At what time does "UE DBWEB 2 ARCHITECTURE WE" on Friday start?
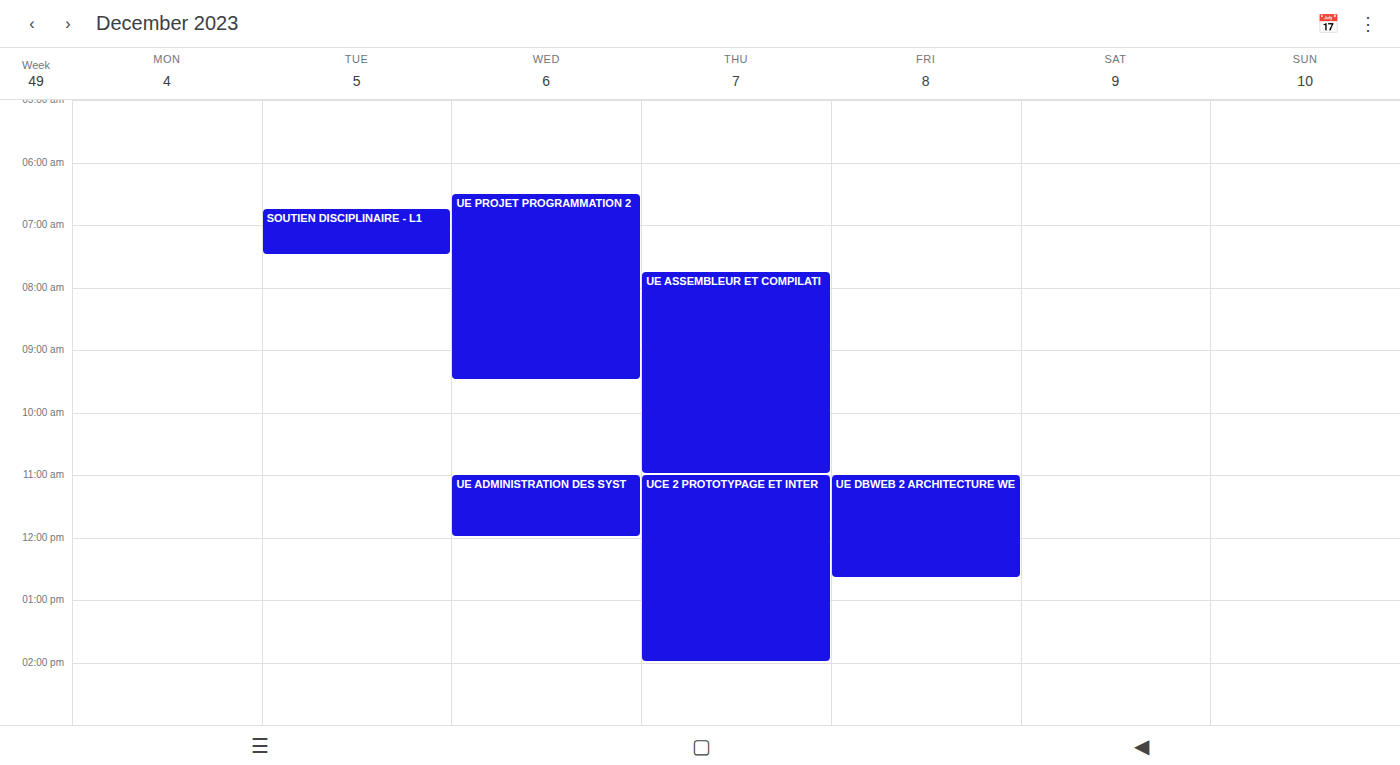
11:00 AM